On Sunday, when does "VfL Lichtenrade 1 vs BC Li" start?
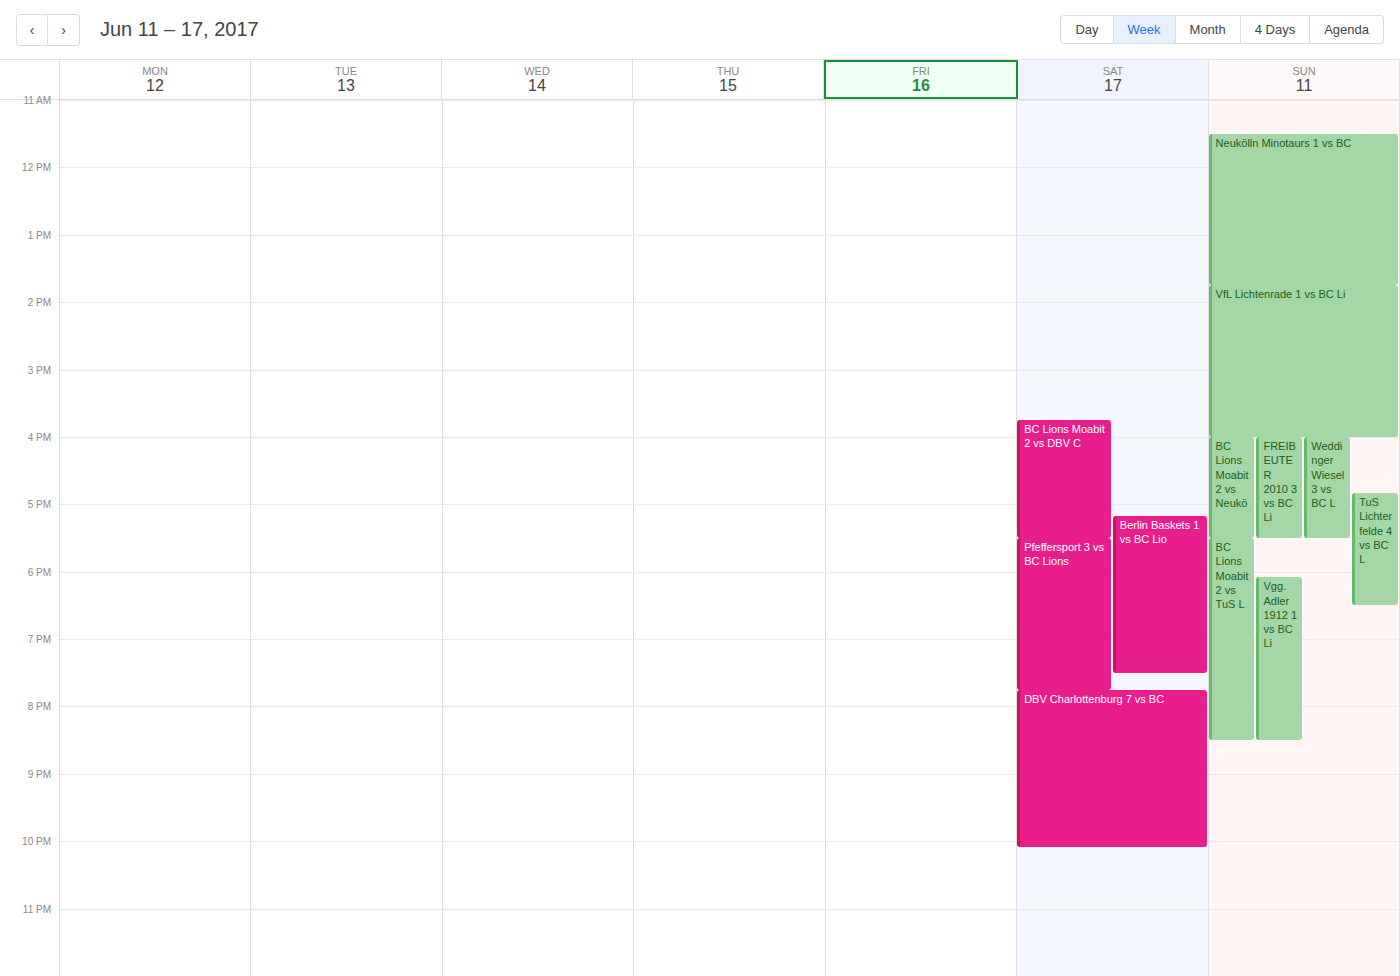
13:45